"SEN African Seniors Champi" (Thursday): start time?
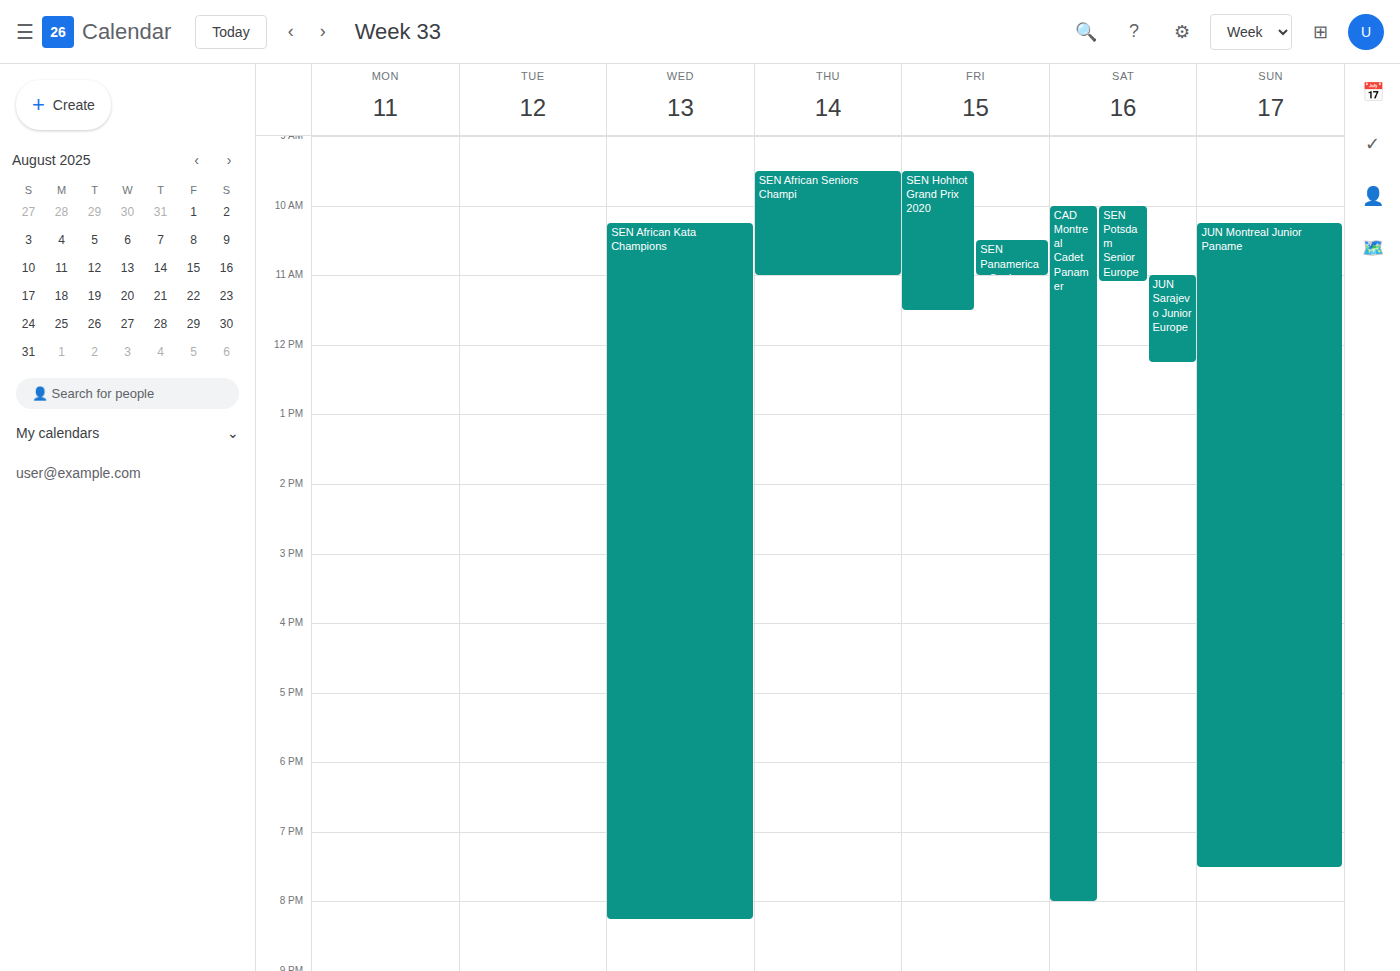
9:30 AM